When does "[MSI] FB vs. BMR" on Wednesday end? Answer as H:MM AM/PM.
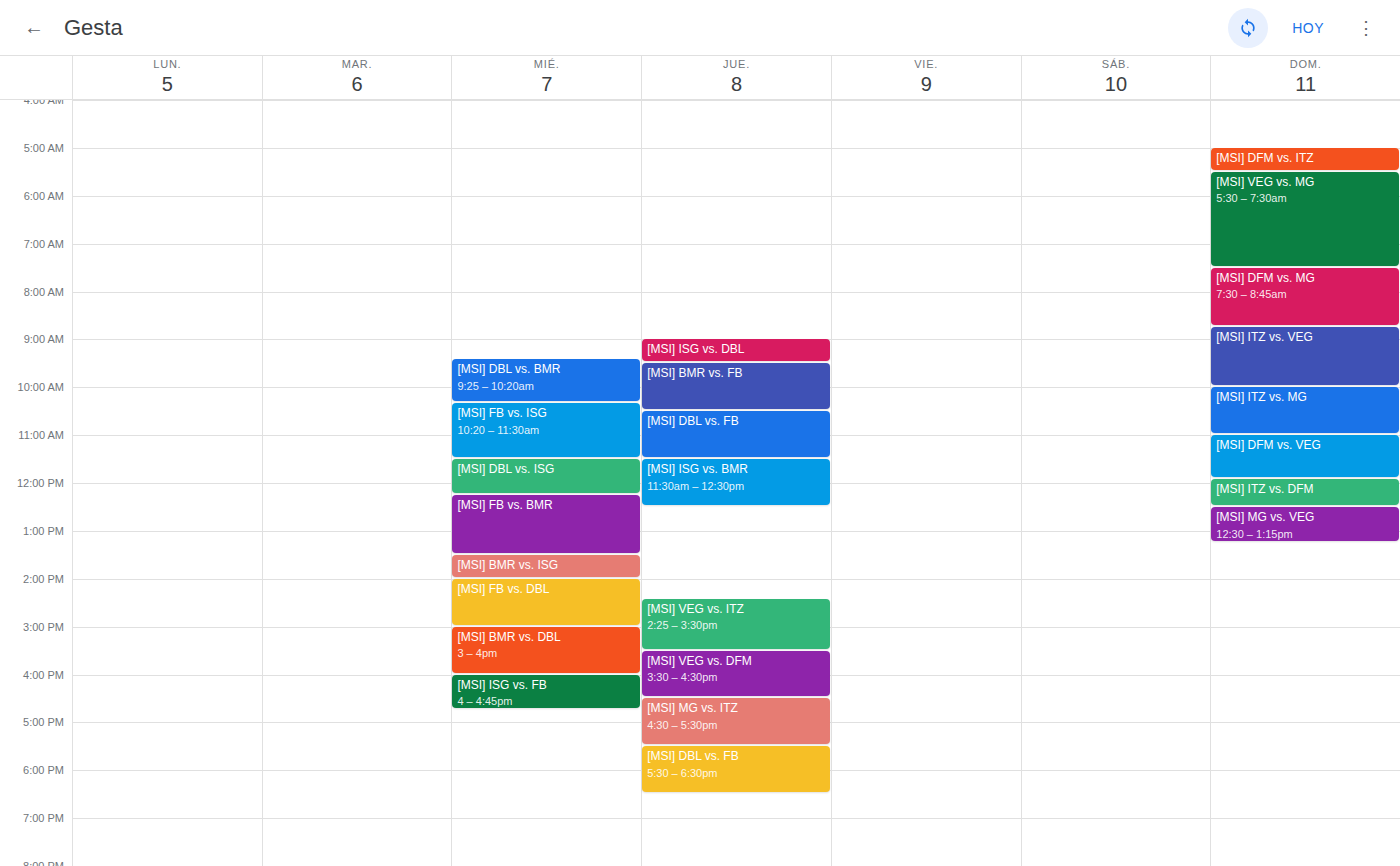
1:30 PM